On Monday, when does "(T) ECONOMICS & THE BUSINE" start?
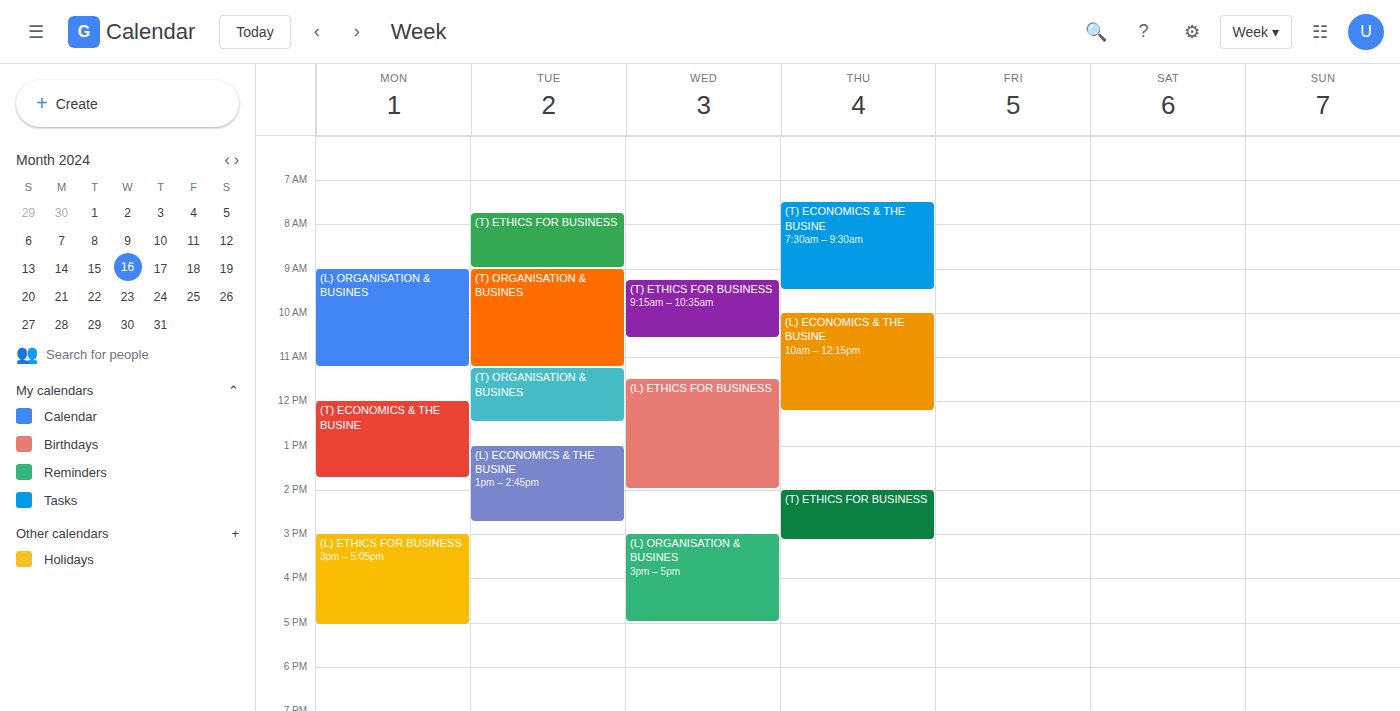
12:00